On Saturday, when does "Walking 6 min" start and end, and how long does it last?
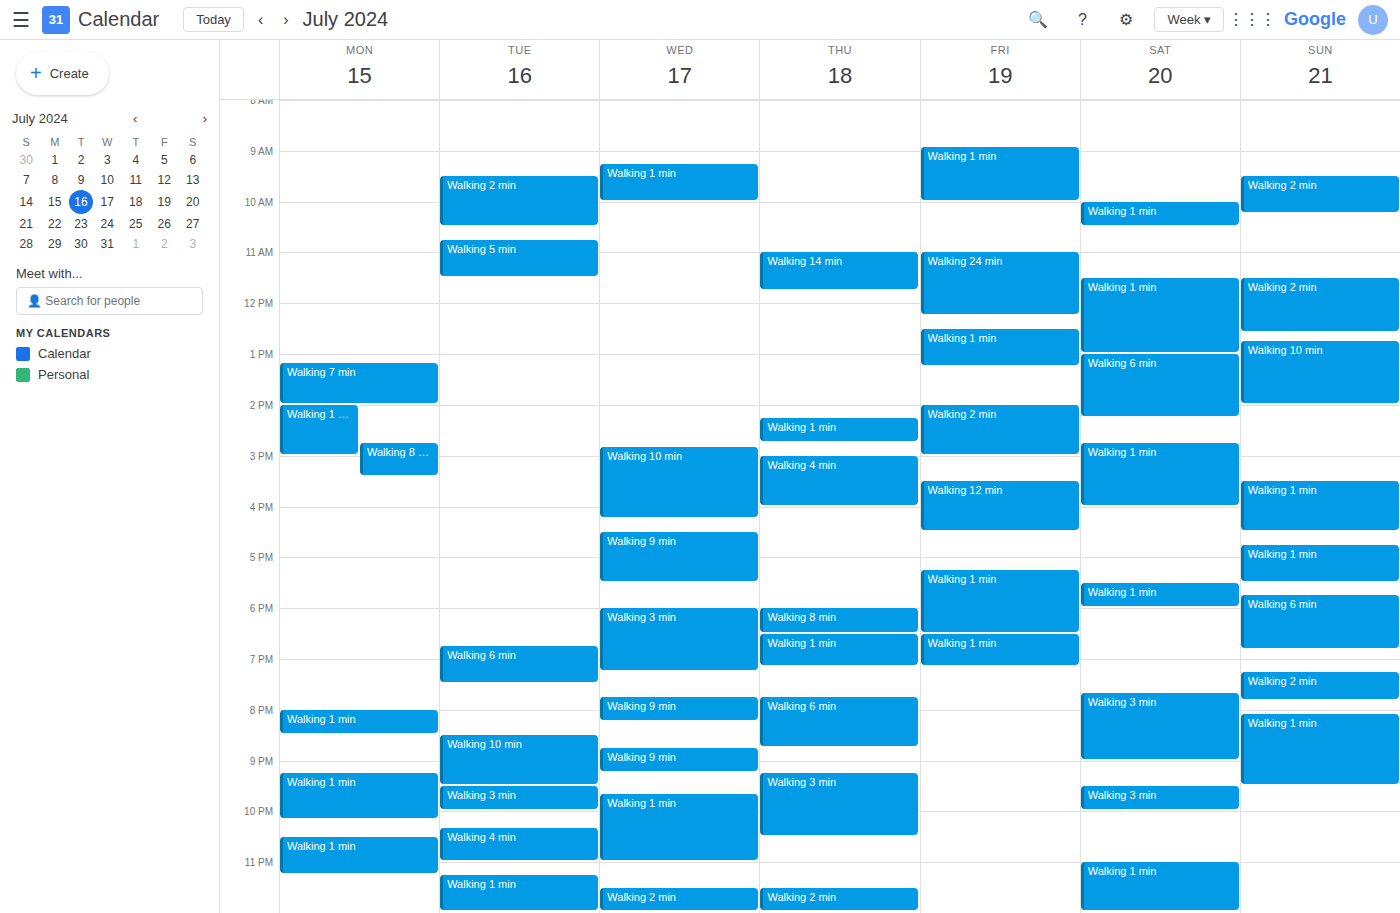
13:00 to 14:15, 1 hour 15 minutes